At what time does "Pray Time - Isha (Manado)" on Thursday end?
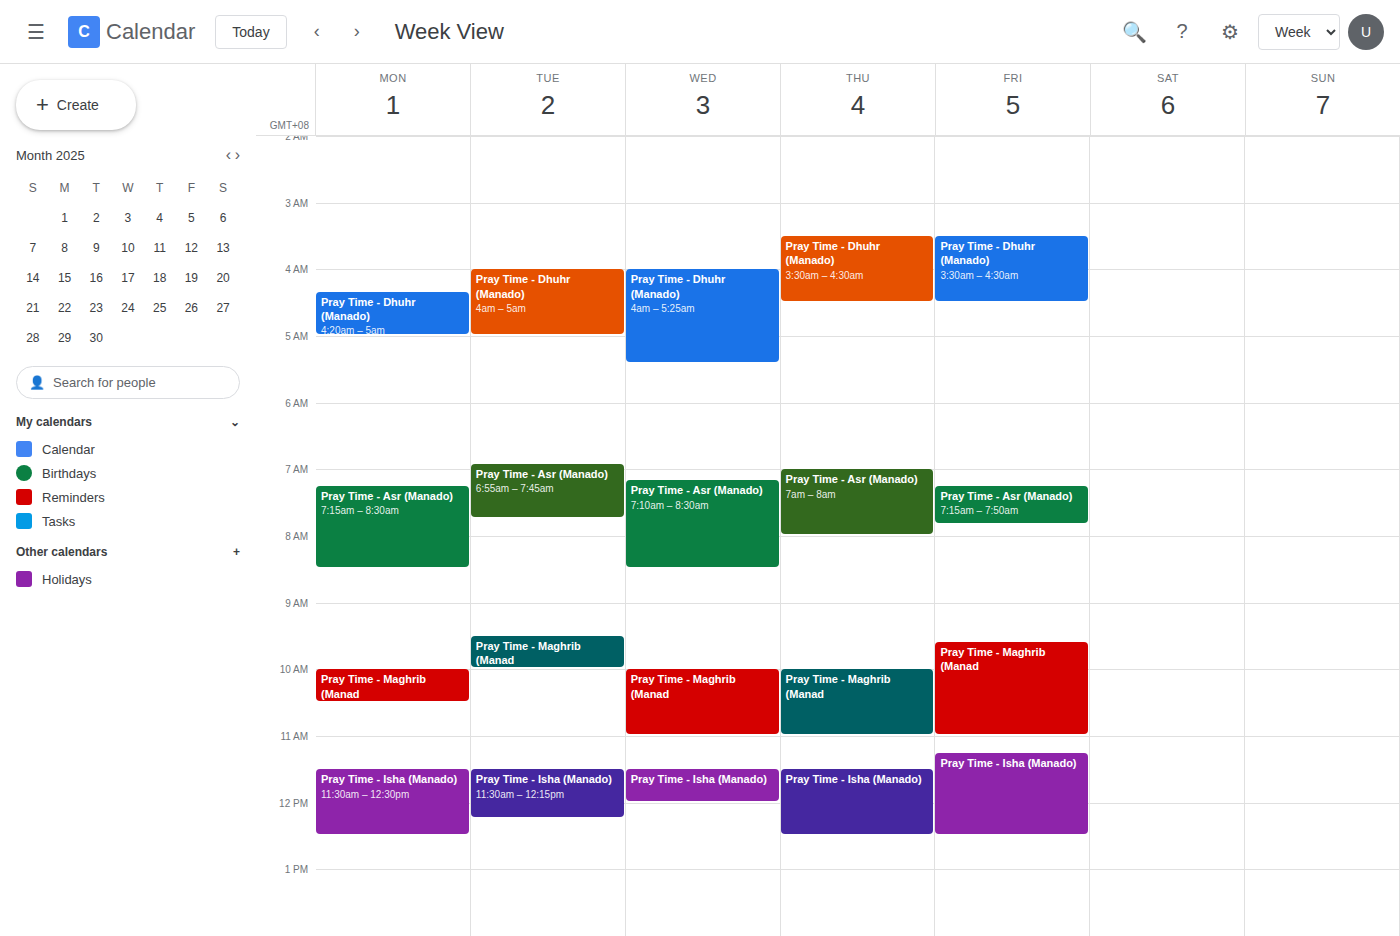
12:30 PM